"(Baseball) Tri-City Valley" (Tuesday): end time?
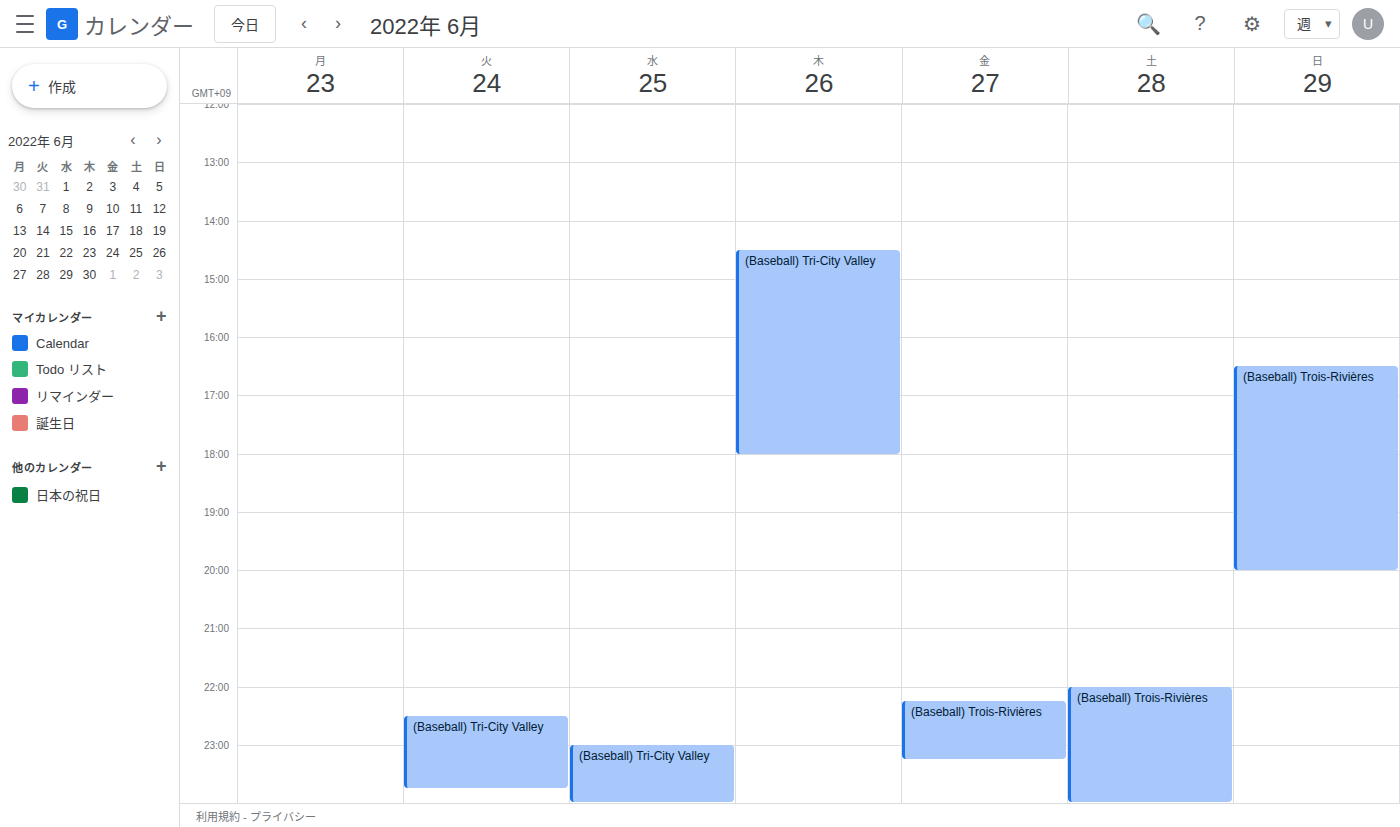
11:45 PM